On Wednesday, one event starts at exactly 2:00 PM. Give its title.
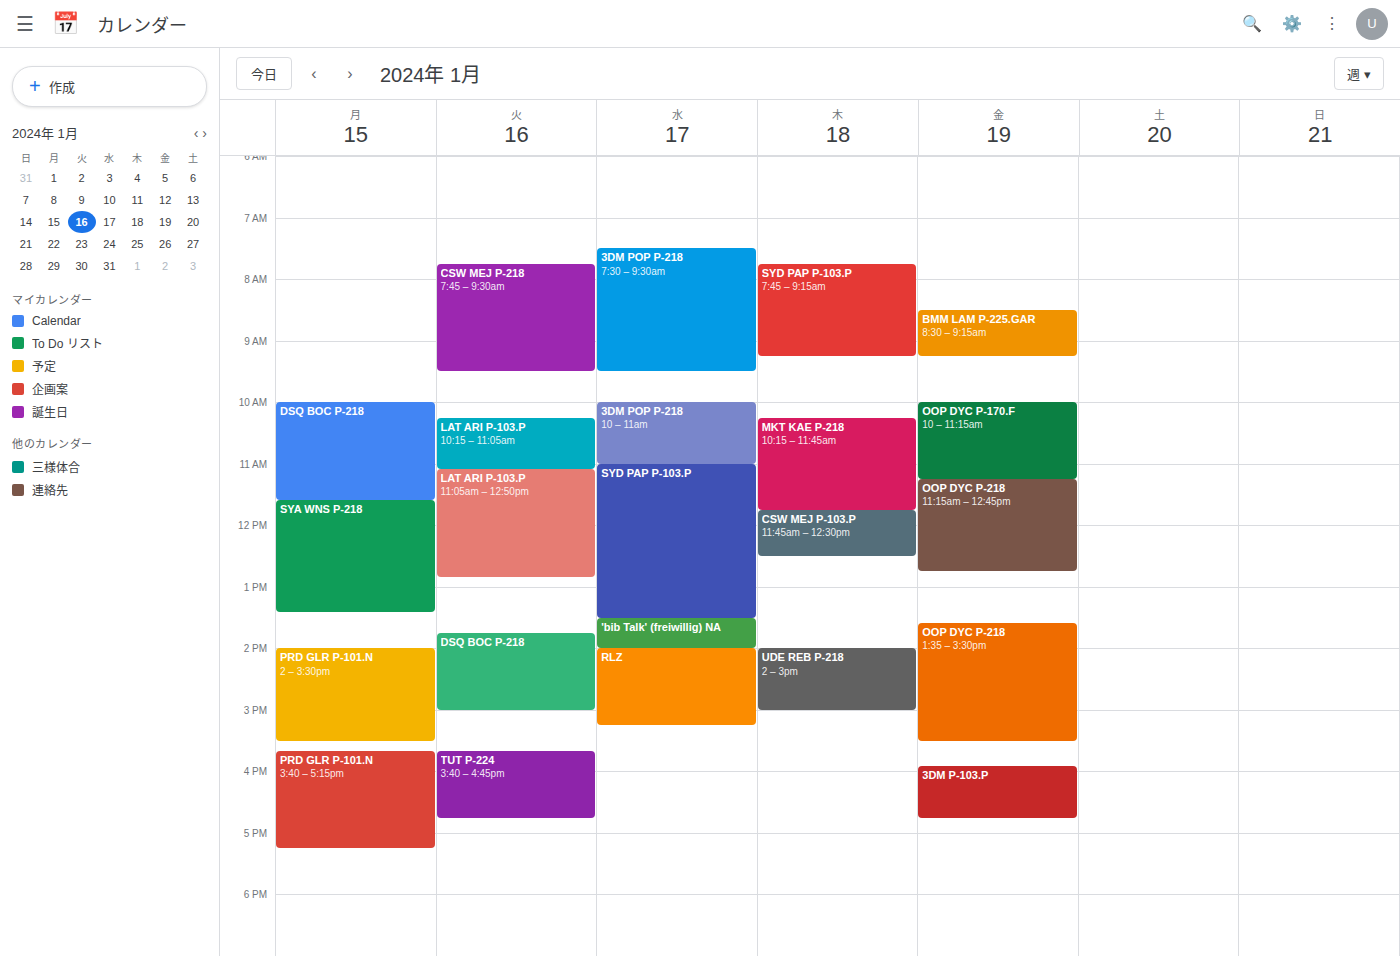
"RLZ"